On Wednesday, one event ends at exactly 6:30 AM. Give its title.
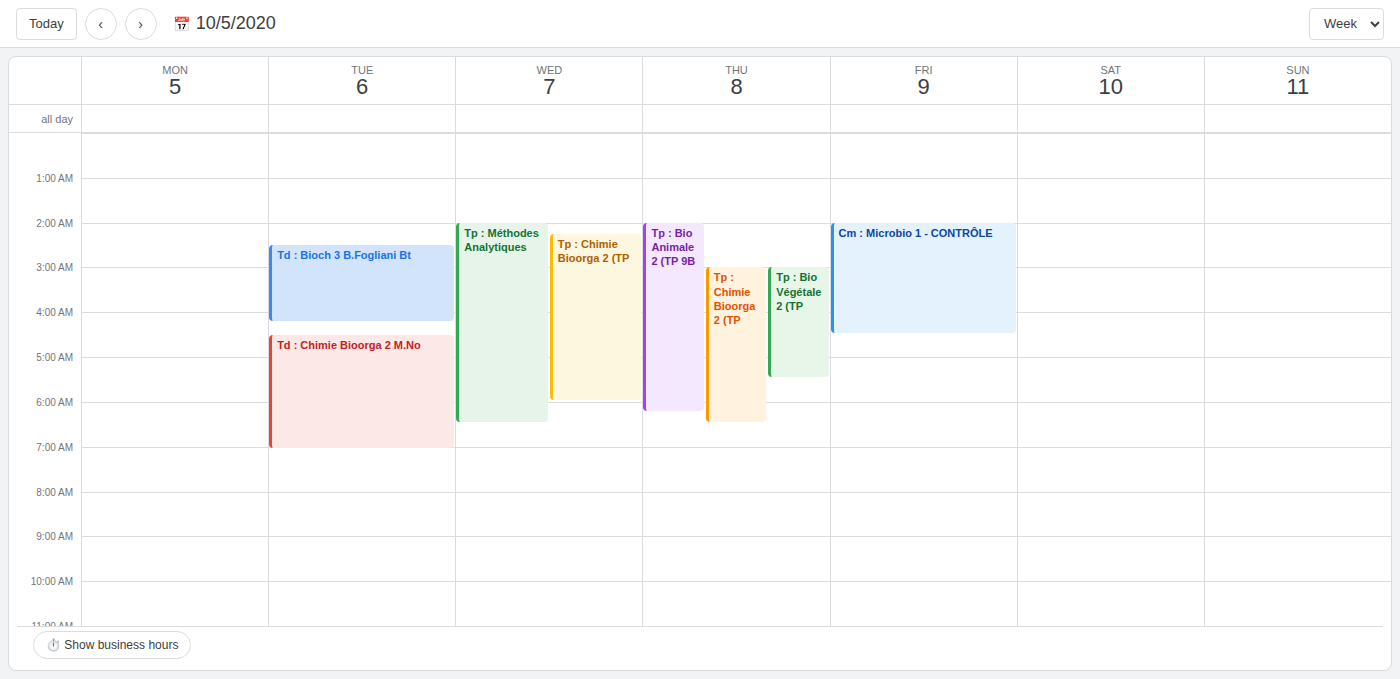
"Tp : Méthodes Analytiques"